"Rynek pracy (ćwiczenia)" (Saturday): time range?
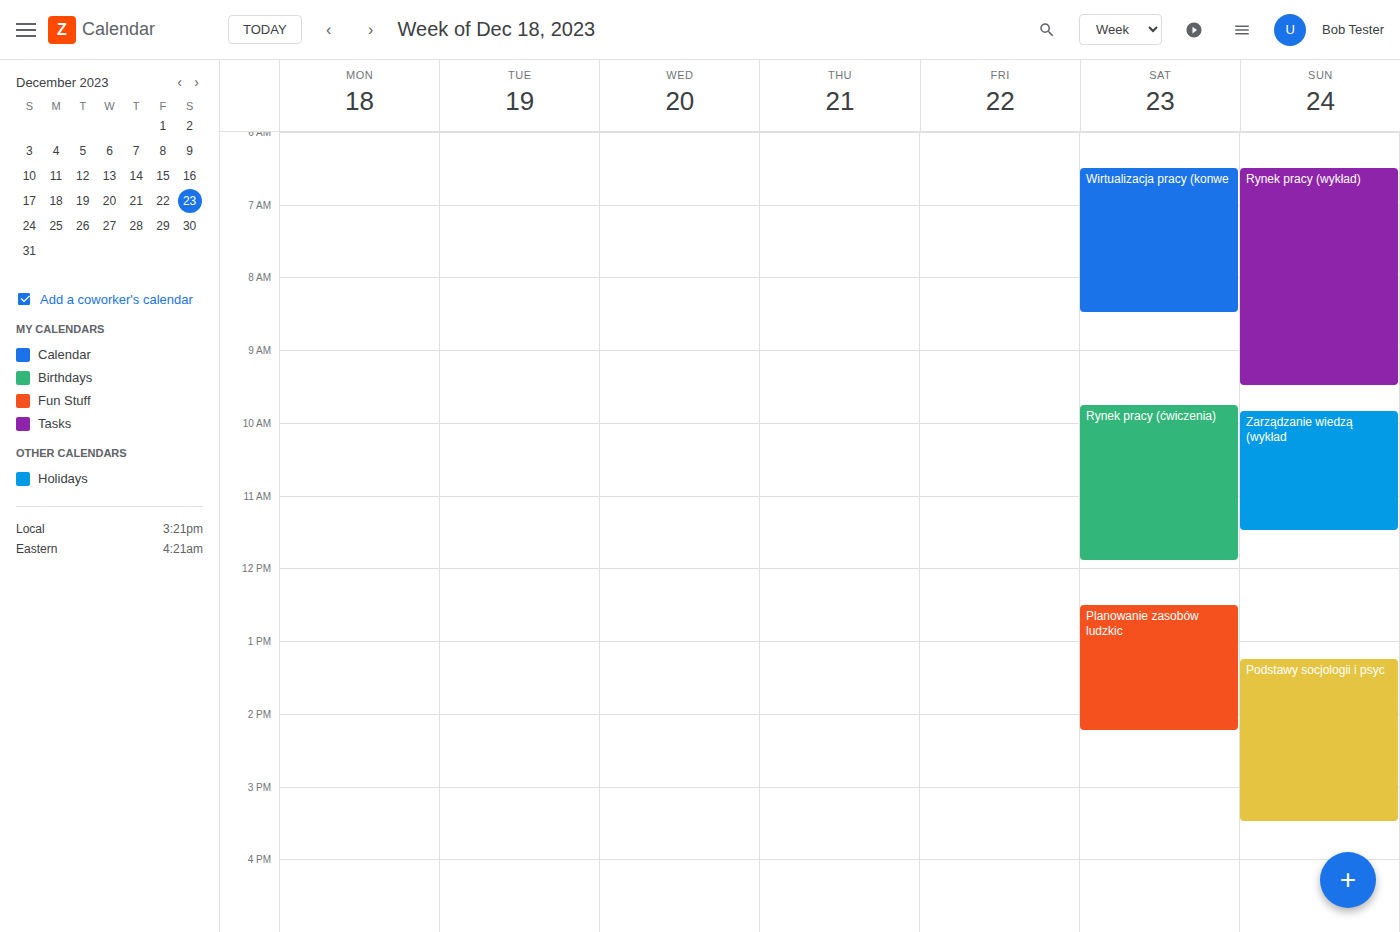
9:45 AM to 11:55 AM